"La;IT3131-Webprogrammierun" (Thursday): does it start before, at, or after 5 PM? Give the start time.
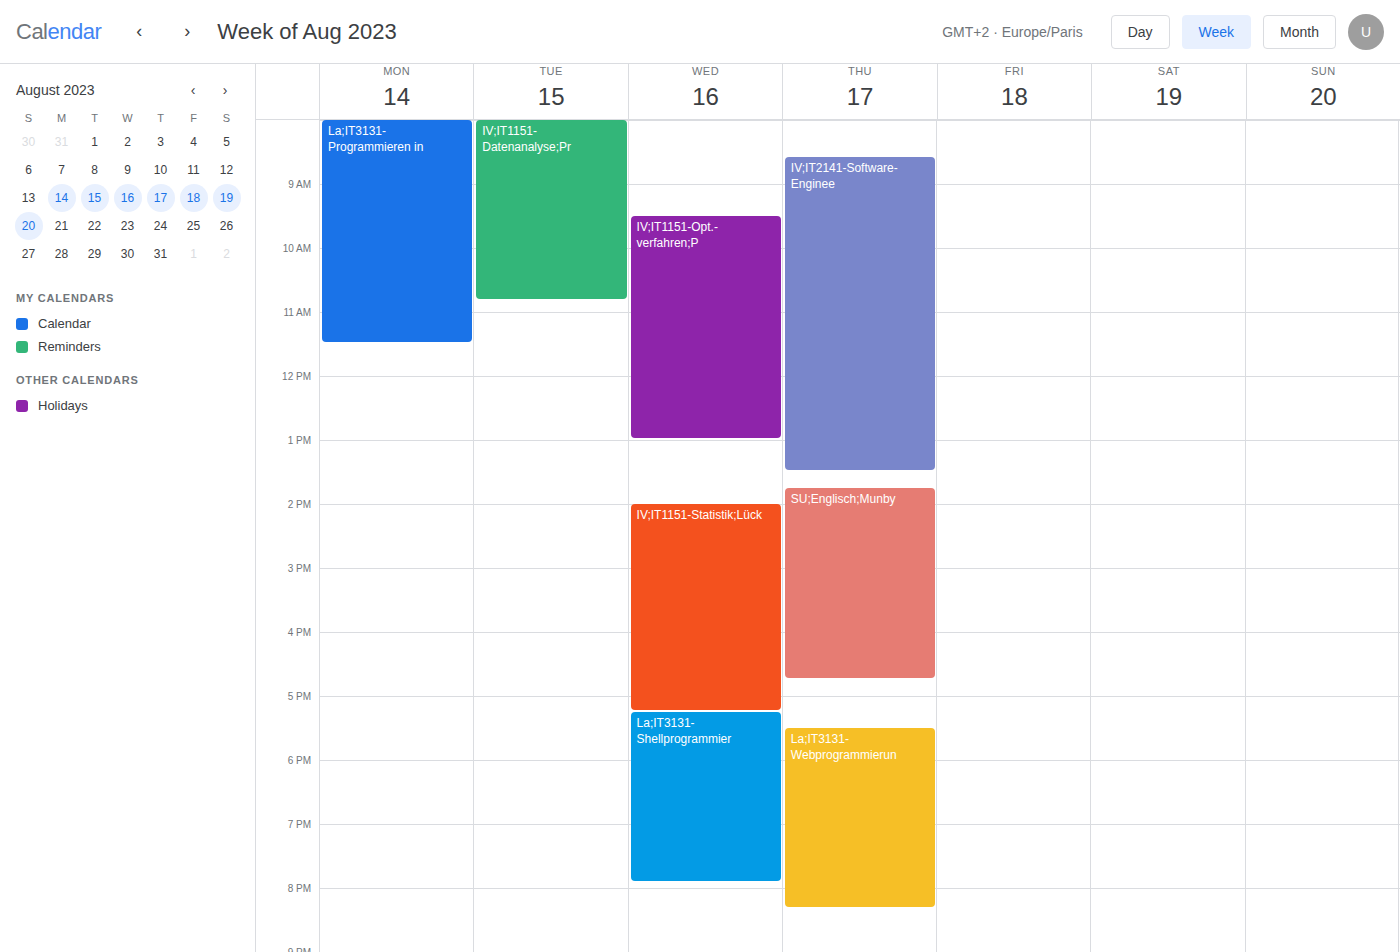
5:30 PM -- after 5 PM, 30 minutes below the 5 PM line.